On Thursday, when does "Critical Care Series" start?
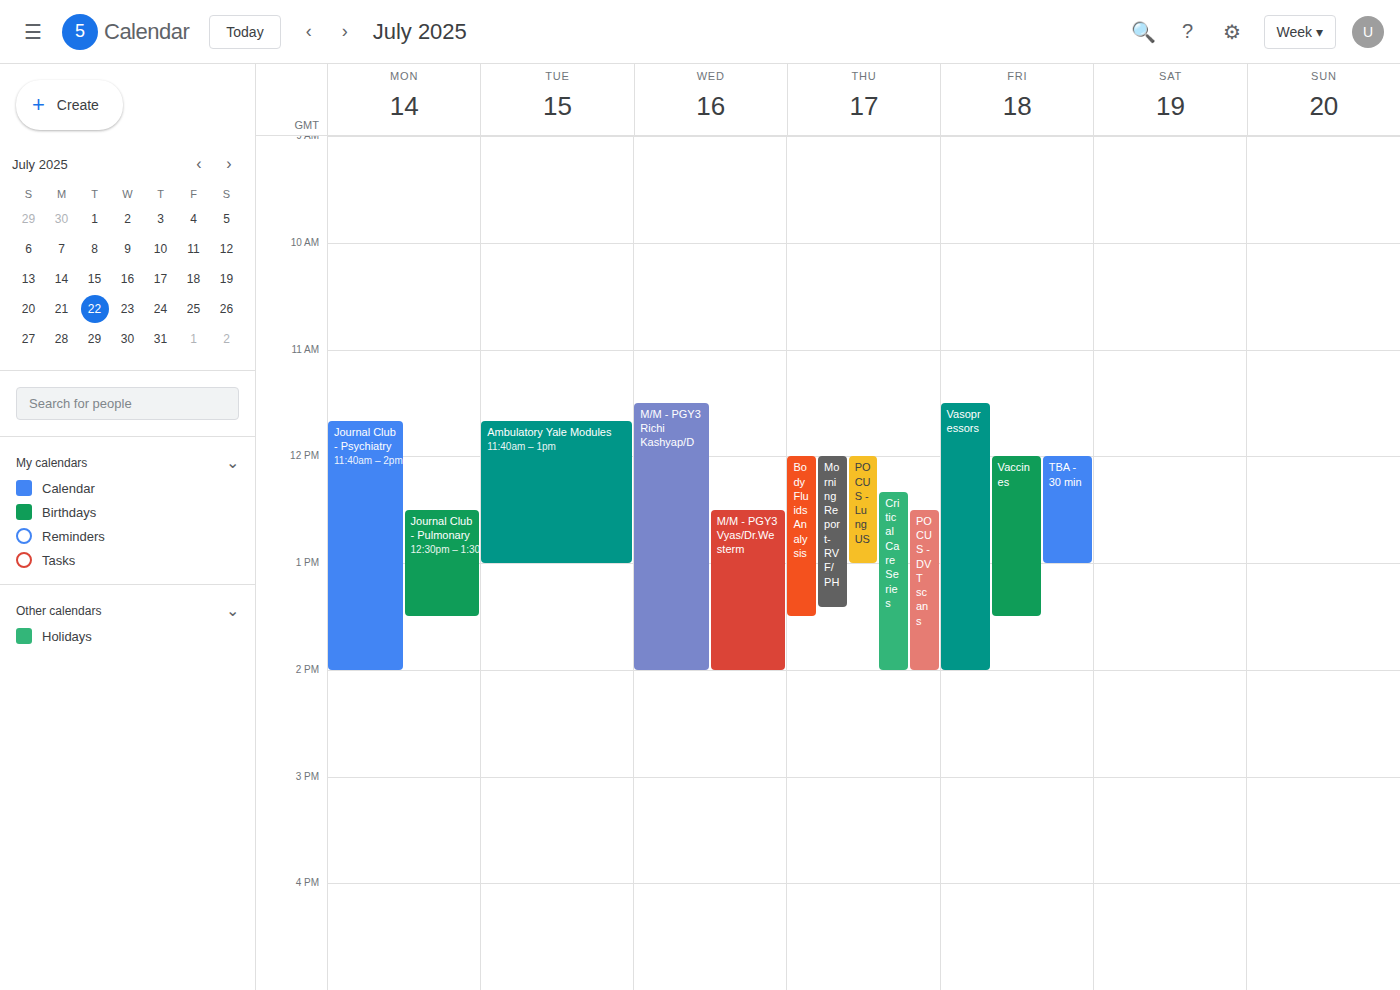
12:20 PM